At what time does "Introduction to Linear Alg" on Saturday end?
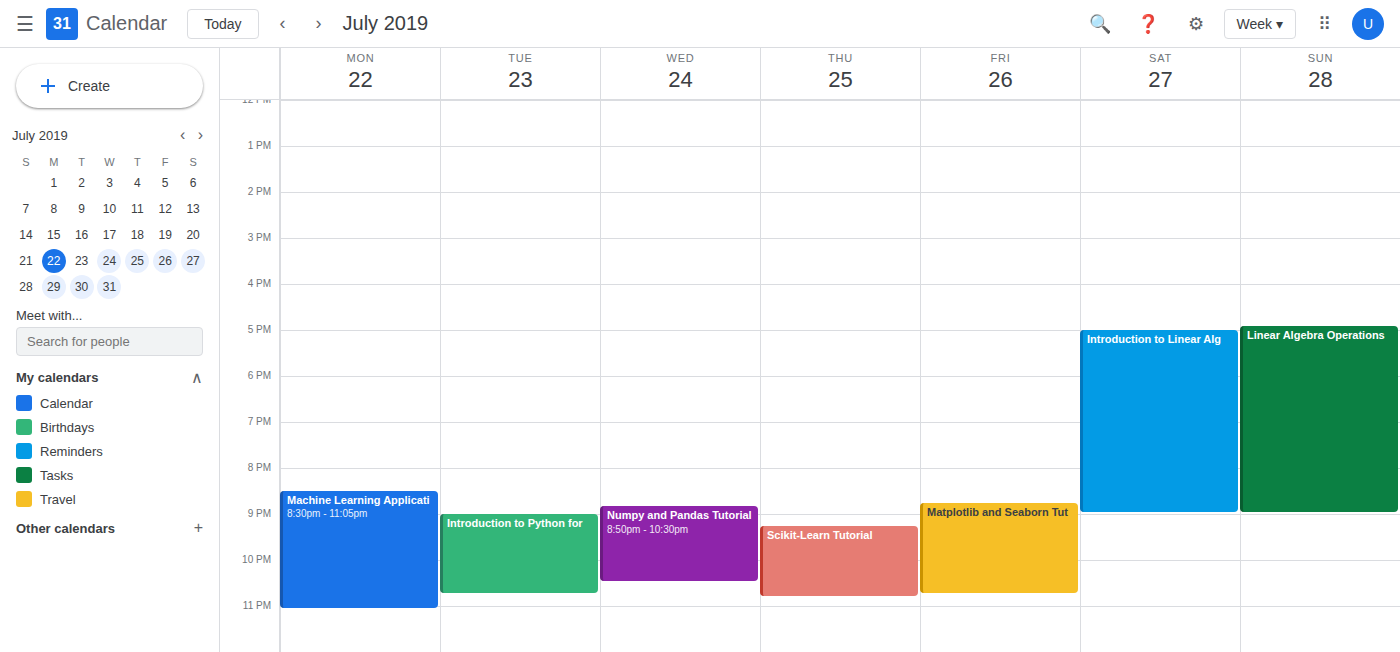
9:00 PM